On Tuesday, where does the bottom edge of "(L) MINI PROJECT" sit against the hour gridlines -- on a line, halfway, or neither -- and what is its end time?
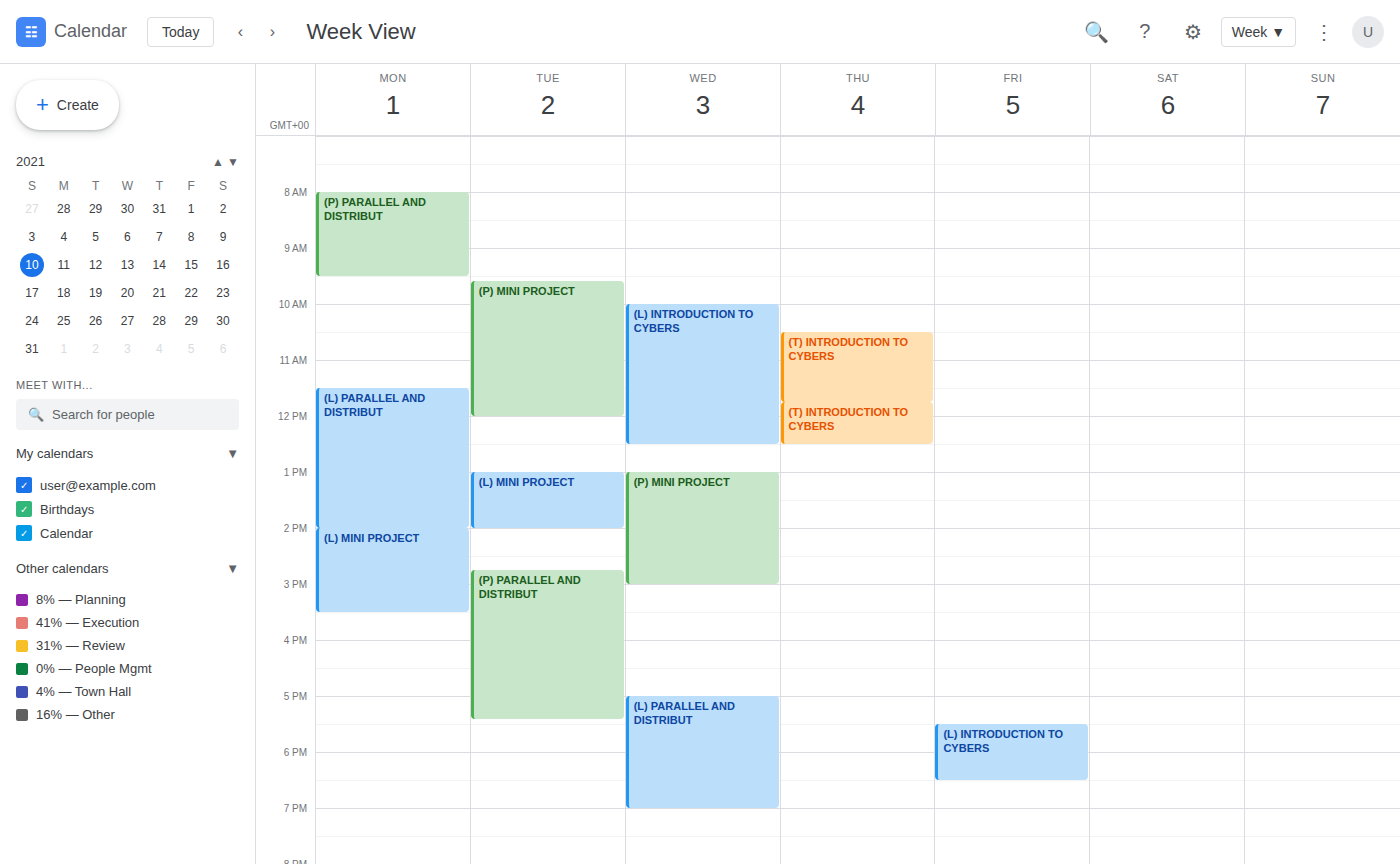
2:00 PM -- exactly on the 2 PM line.